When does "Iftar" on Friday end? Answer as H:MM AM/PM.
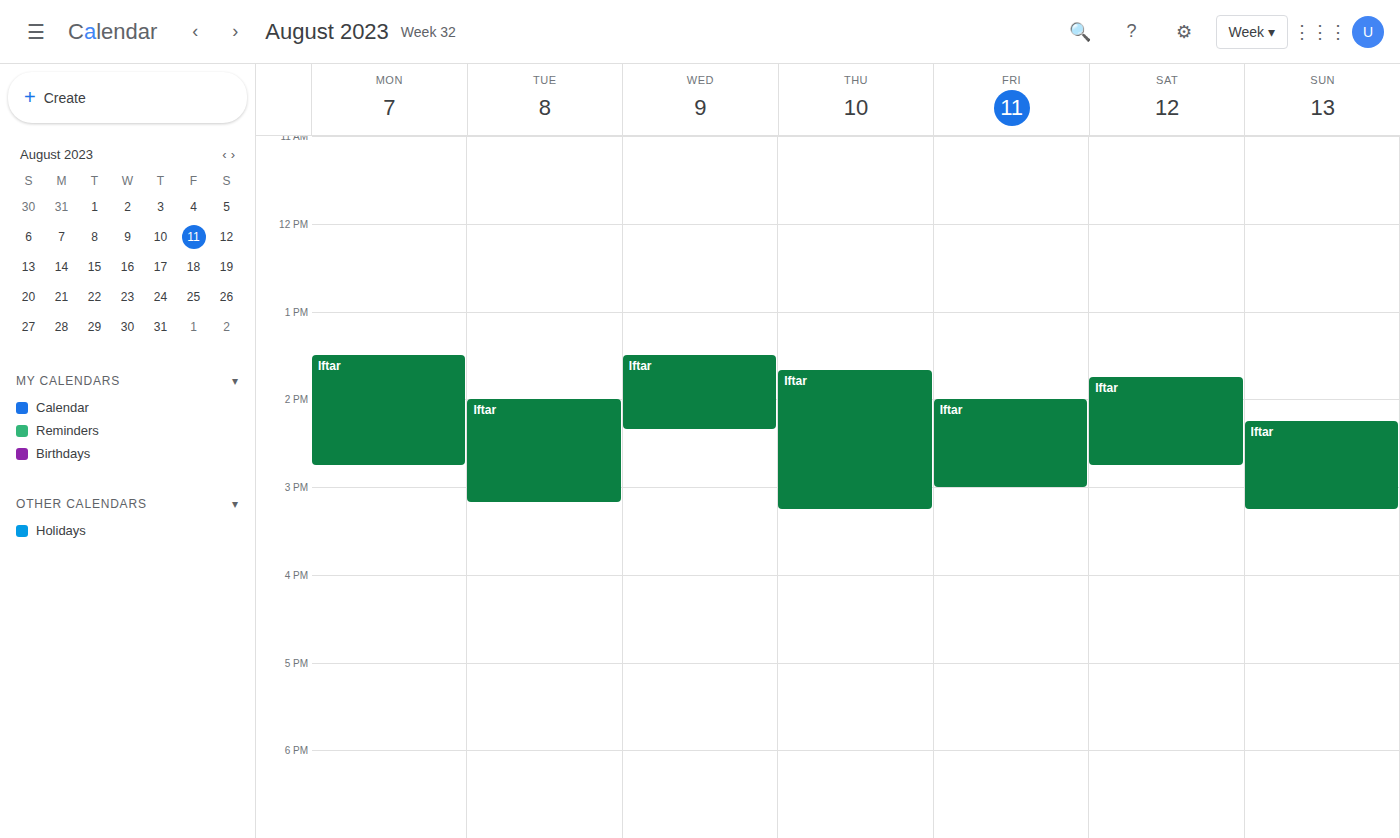
3:00 PM